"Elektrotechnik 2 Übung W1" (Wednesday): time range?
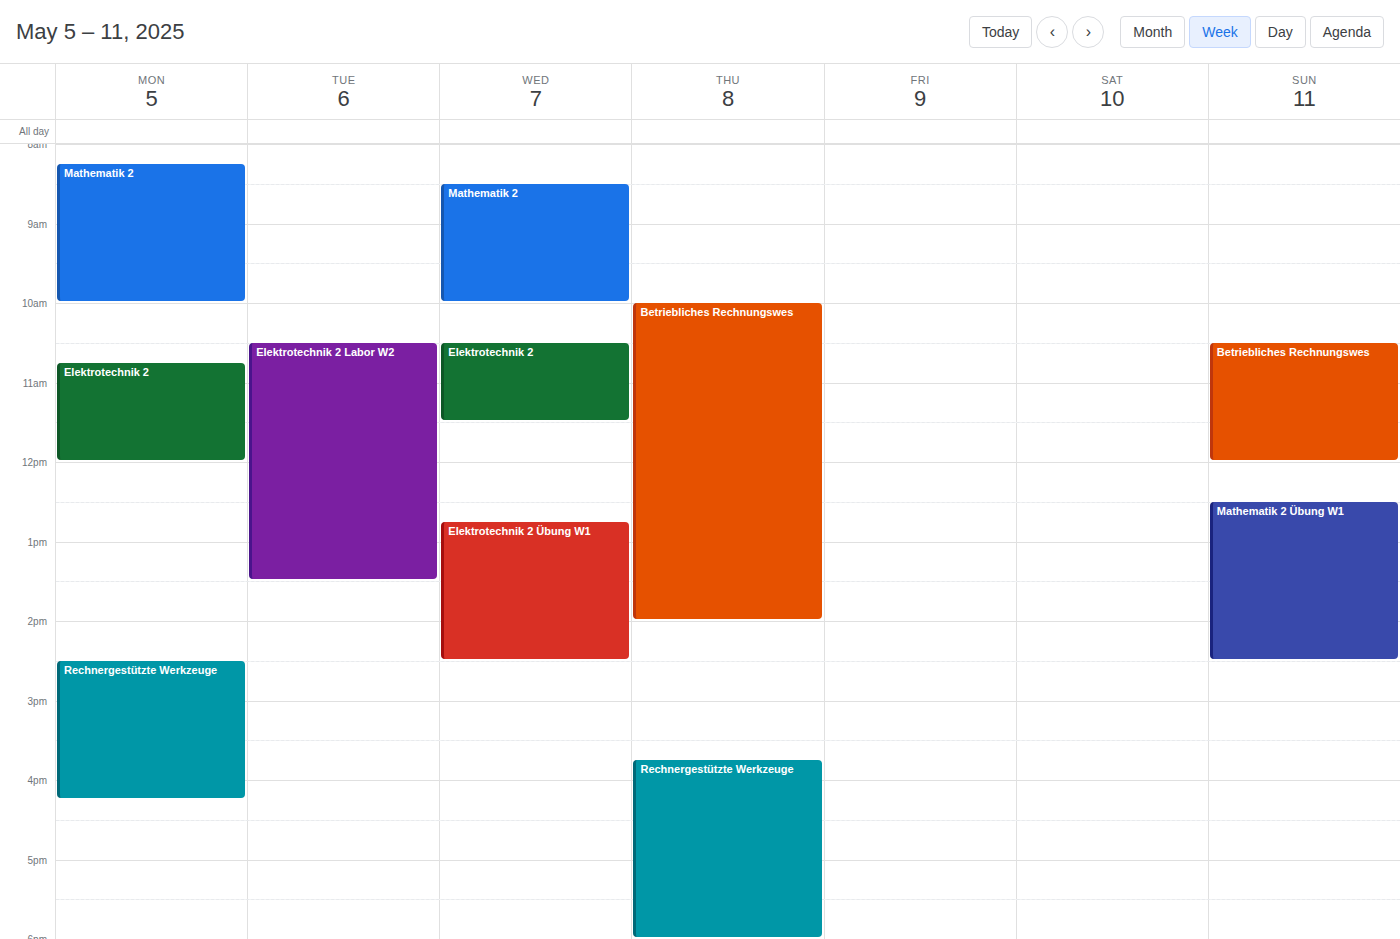
12:45 PM to 2:30 PM